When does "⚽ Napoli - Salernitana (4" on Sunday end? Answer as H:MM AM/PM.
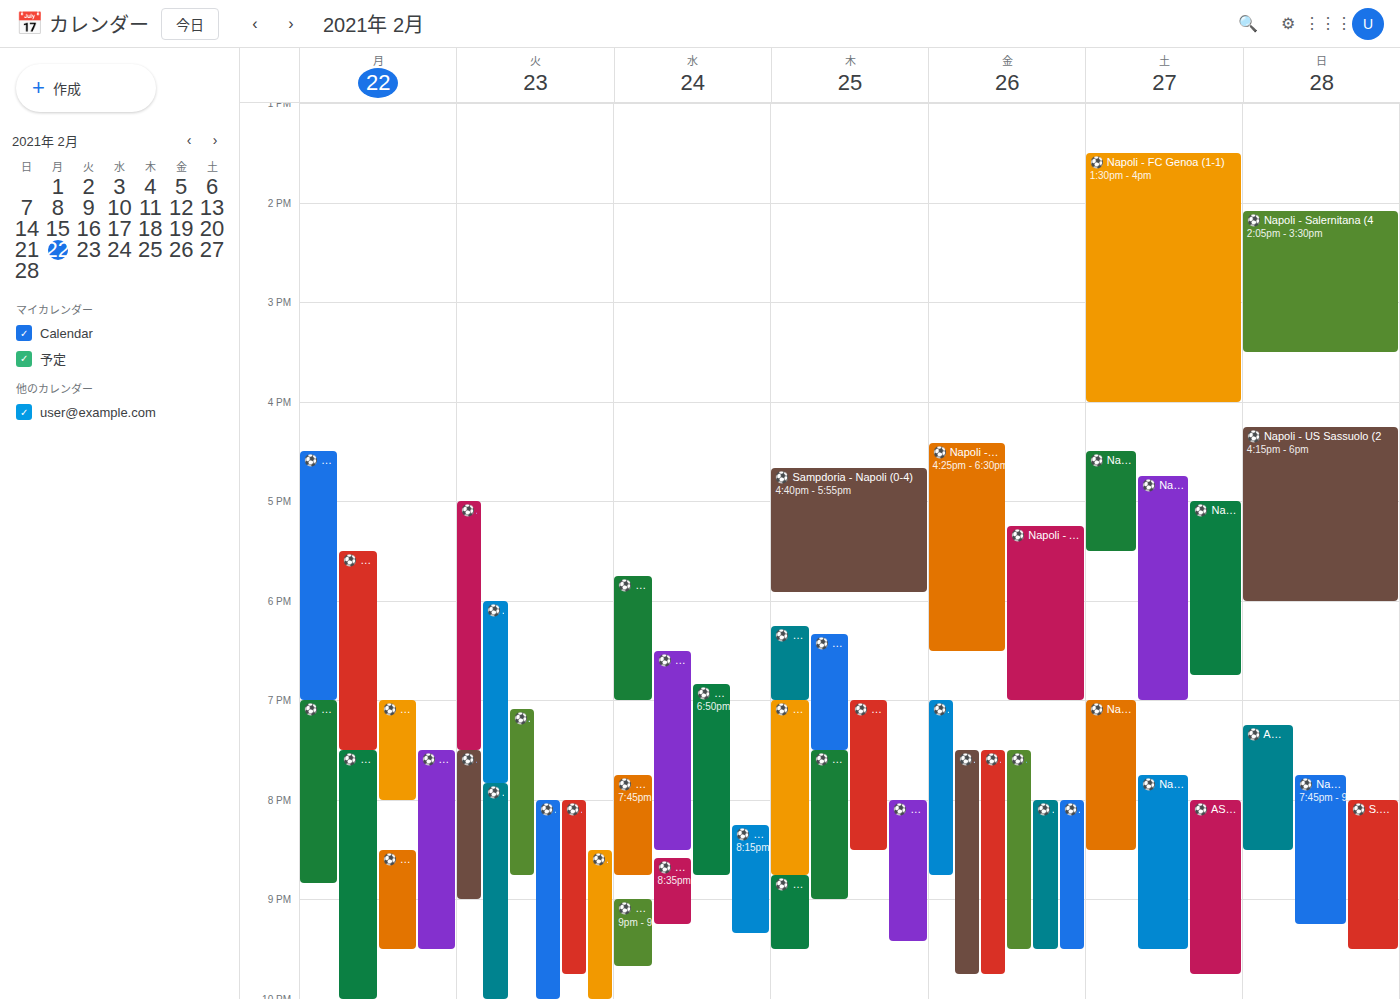
3:30 PM